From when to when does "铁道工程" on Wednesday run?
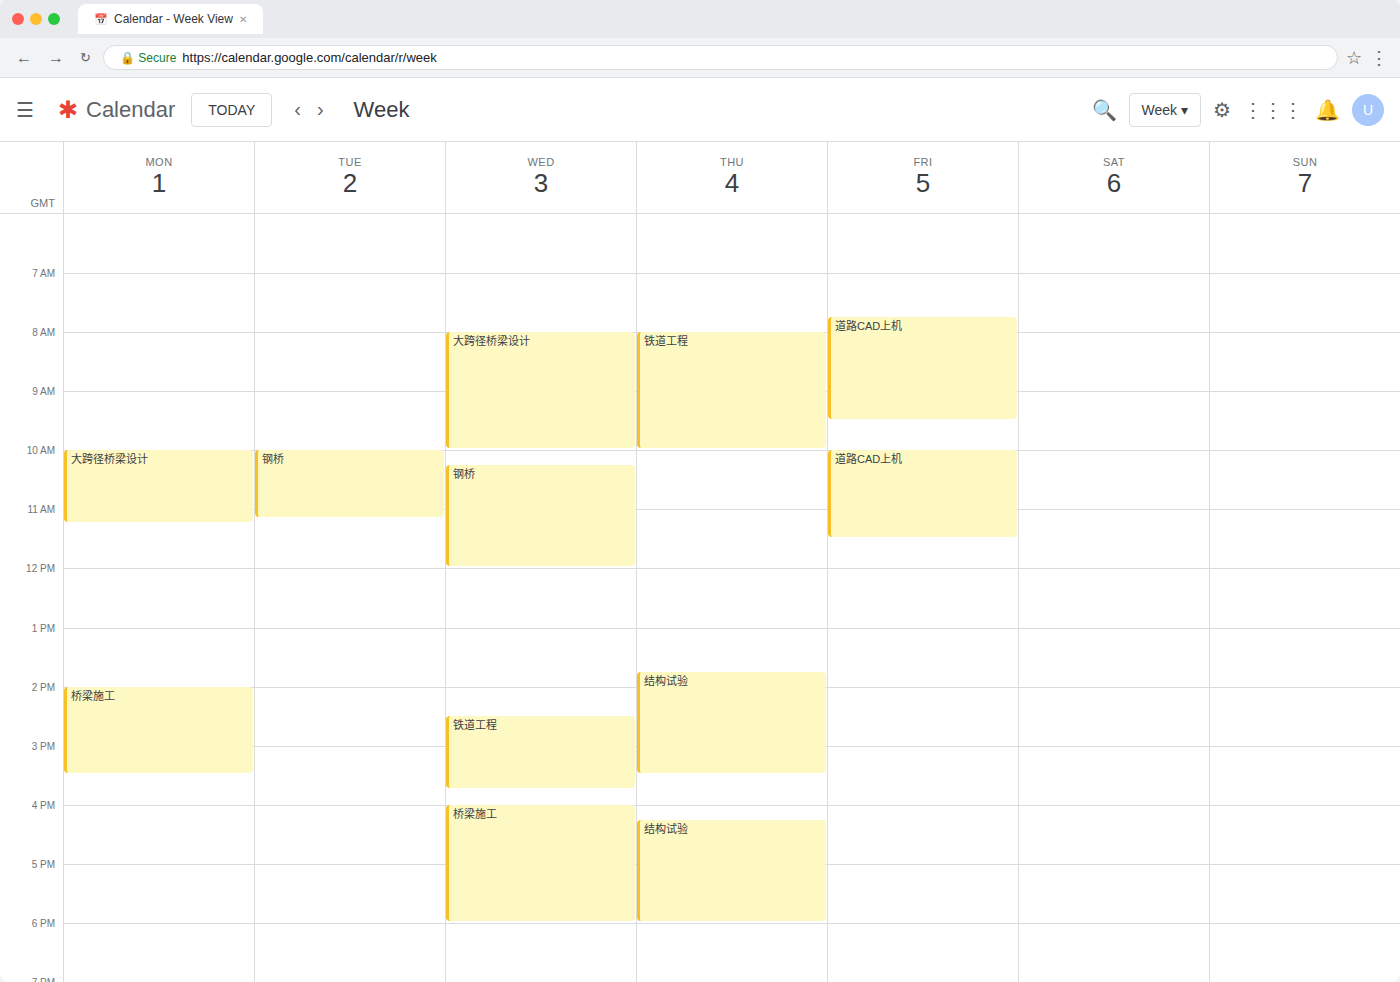
2:30 PM to 3:45 PM